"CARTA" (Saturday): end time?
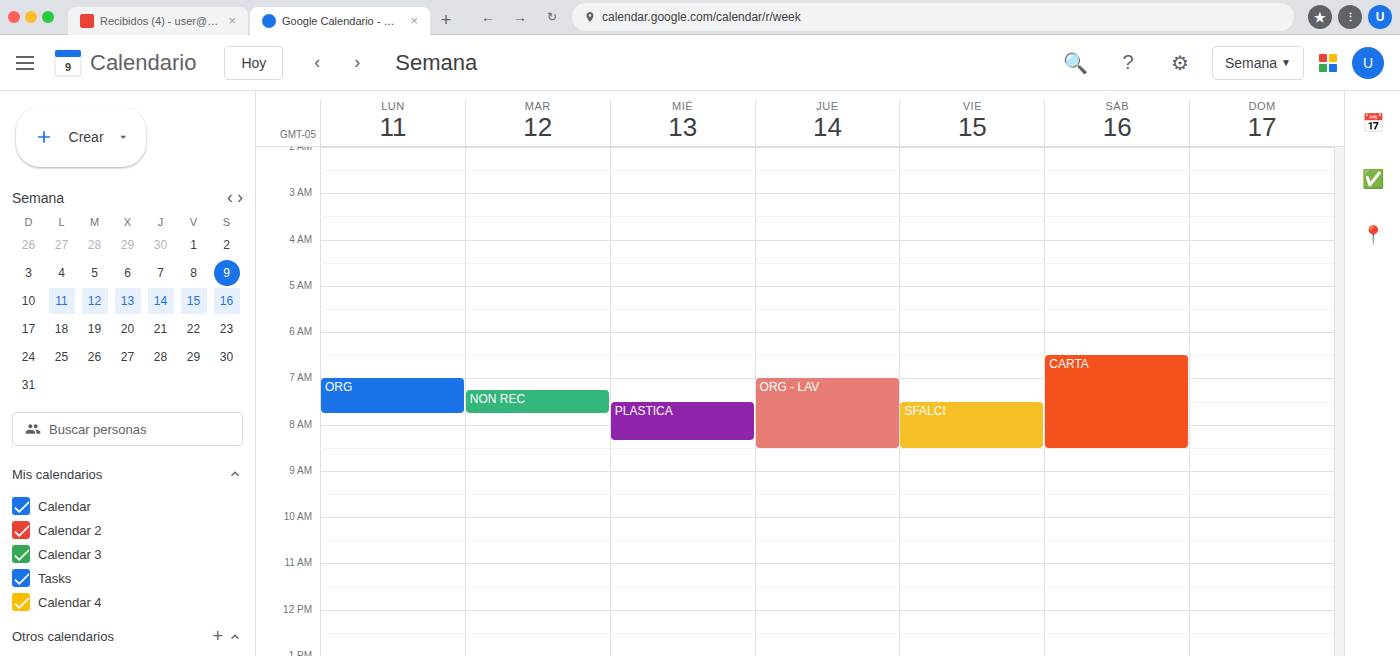
8:30 AM